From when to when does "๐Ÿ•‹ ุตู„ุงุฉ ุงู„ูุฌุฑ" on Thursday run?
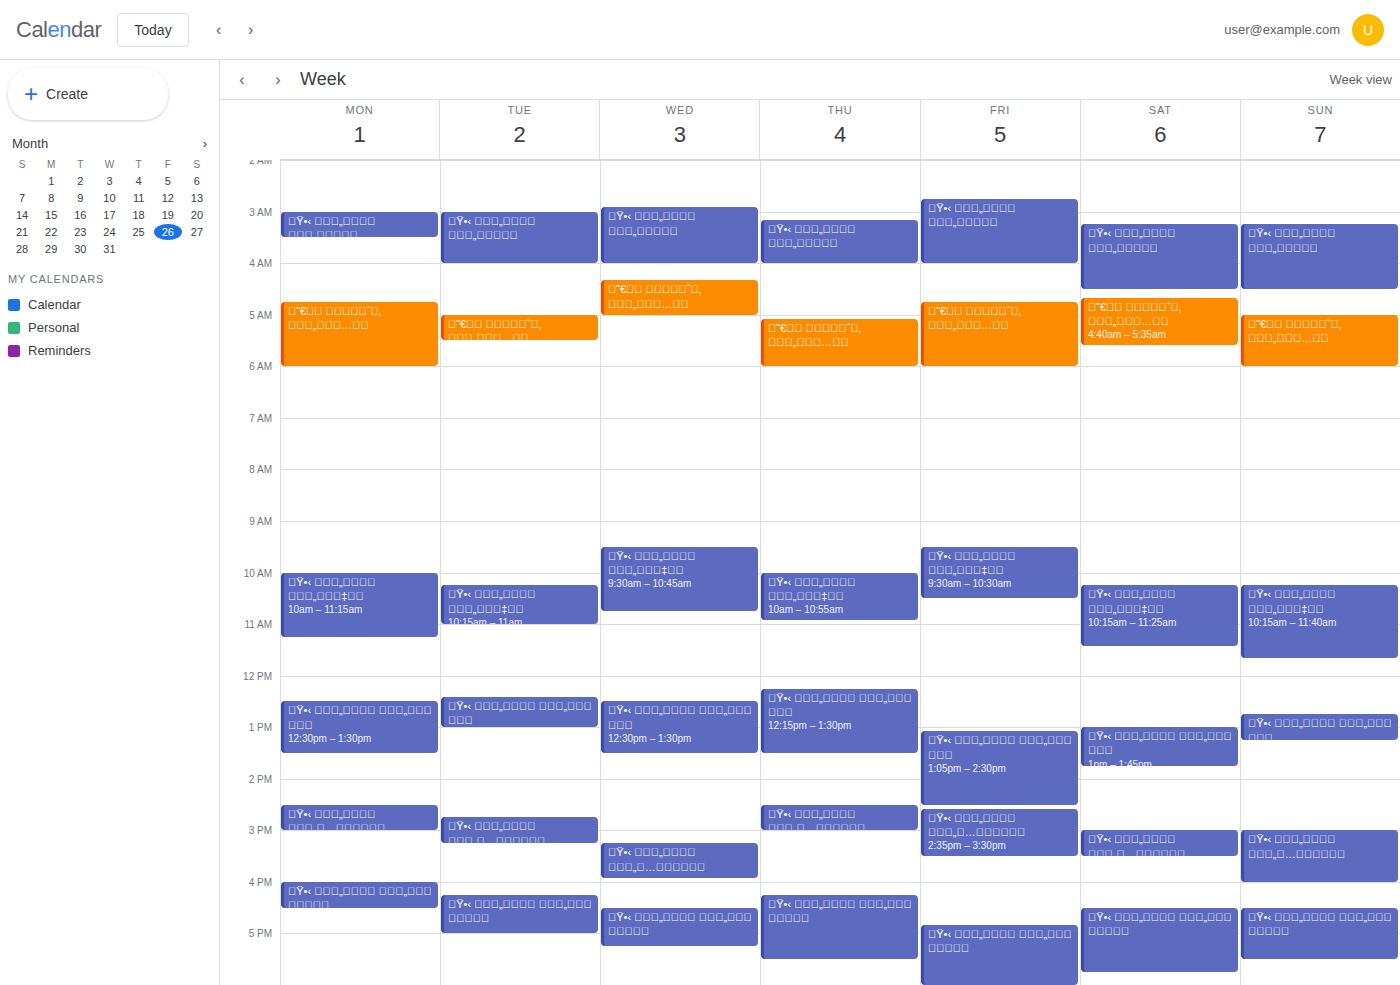
3:10 AM to 4:00 AM